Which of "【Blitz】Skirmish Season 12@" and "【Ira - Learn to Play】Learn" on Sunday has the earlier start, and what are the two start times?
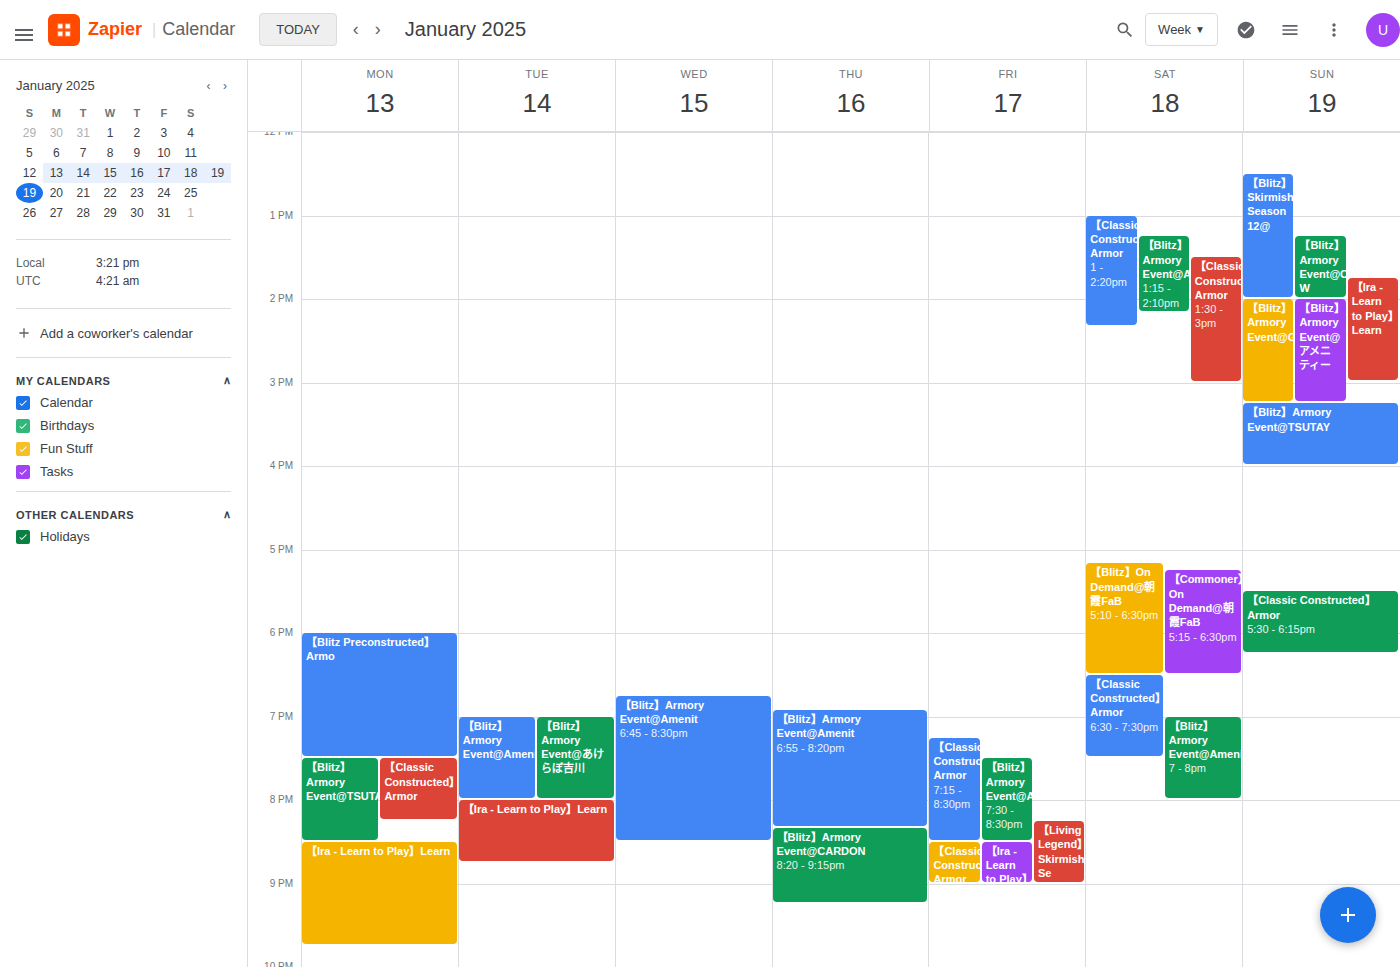
"【Blitz】Skirmish Season 12@" 12:30 PM; "【Ira - Learn to Play】Learn" 1:45 PM.